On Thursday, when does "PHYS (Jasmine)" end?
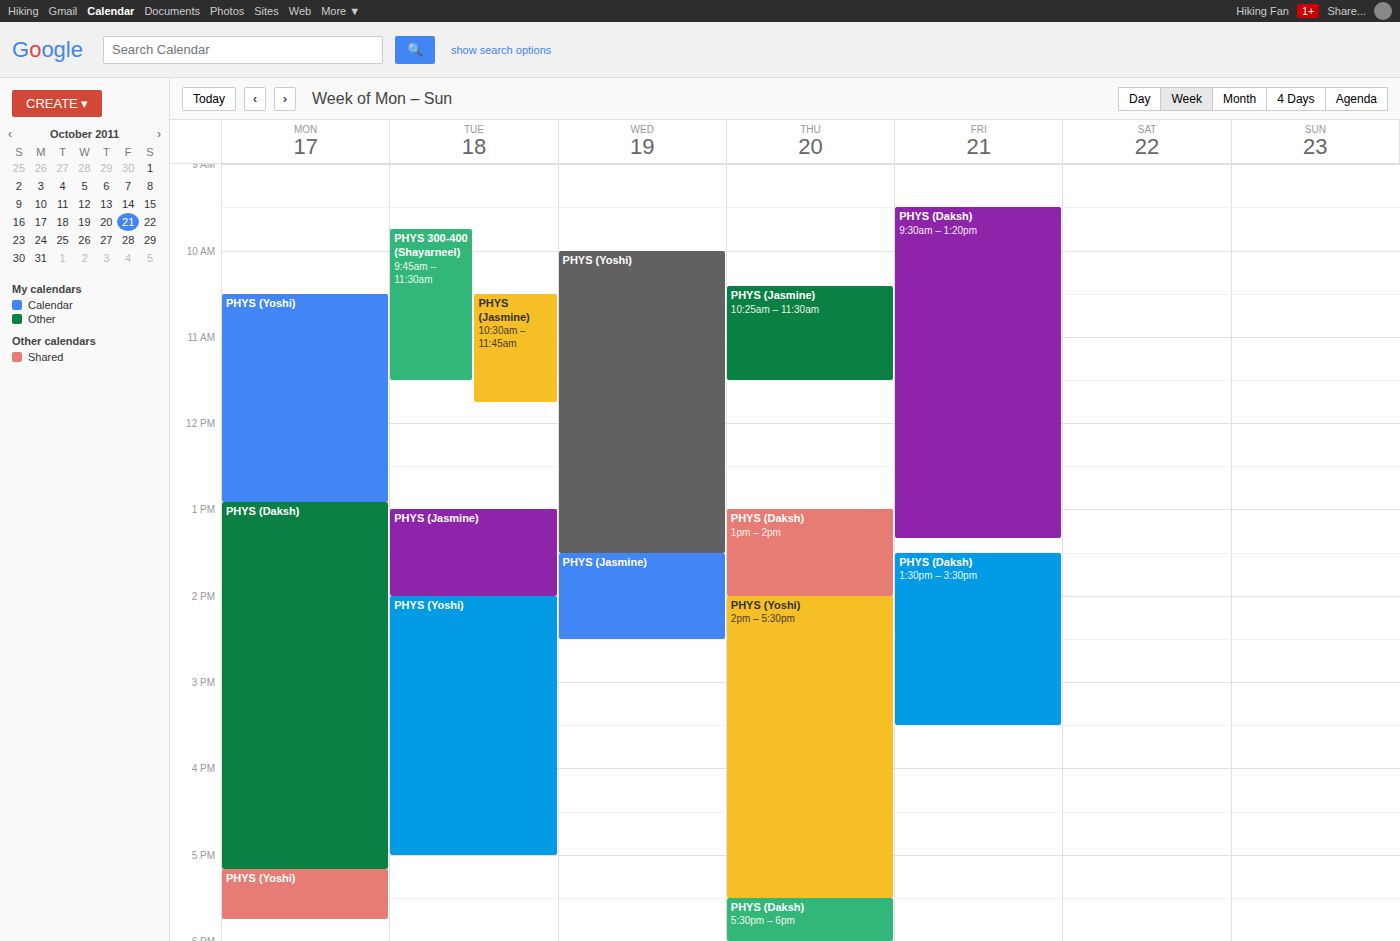
11:30 AM